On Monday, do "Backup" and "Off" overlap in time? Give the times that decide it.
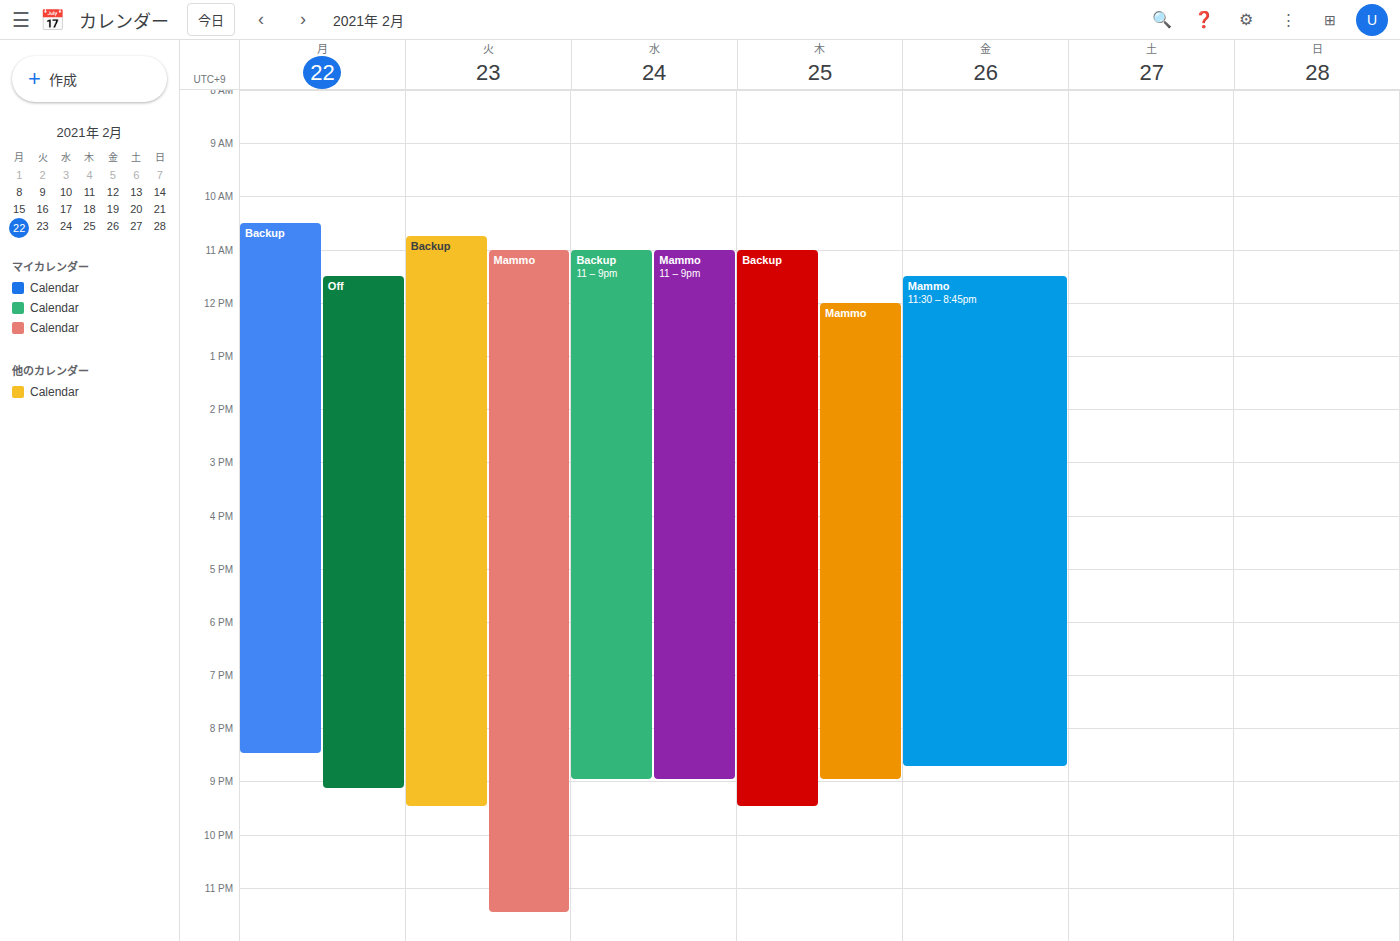
"Off" starts at 11:30 AM, before "Backup" ends at 8:30 PM -- they overlap.